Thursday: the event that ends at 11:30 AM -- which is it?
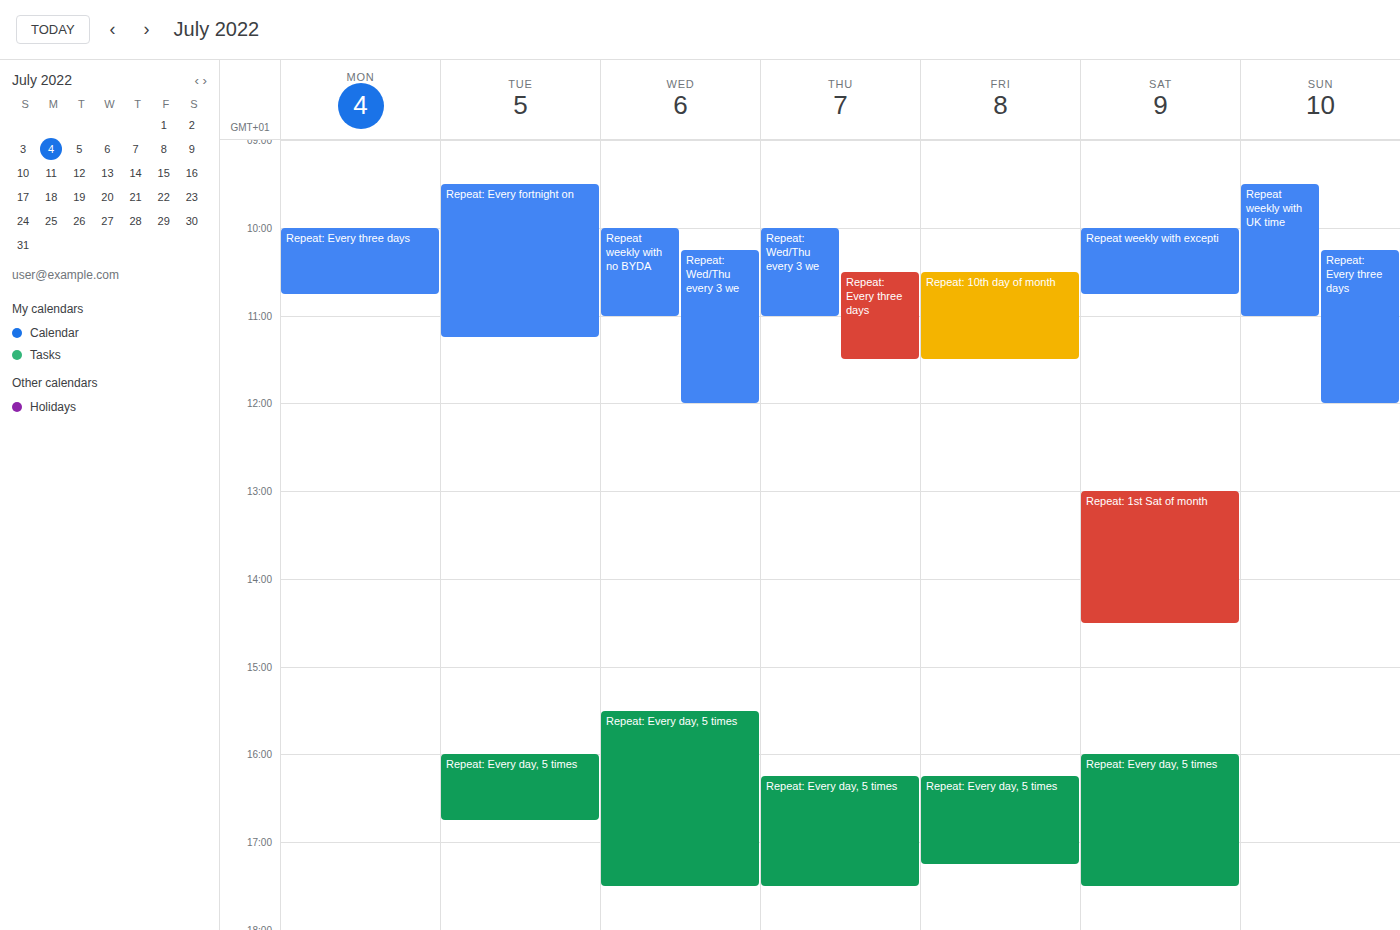
"Repeat: Every three days"